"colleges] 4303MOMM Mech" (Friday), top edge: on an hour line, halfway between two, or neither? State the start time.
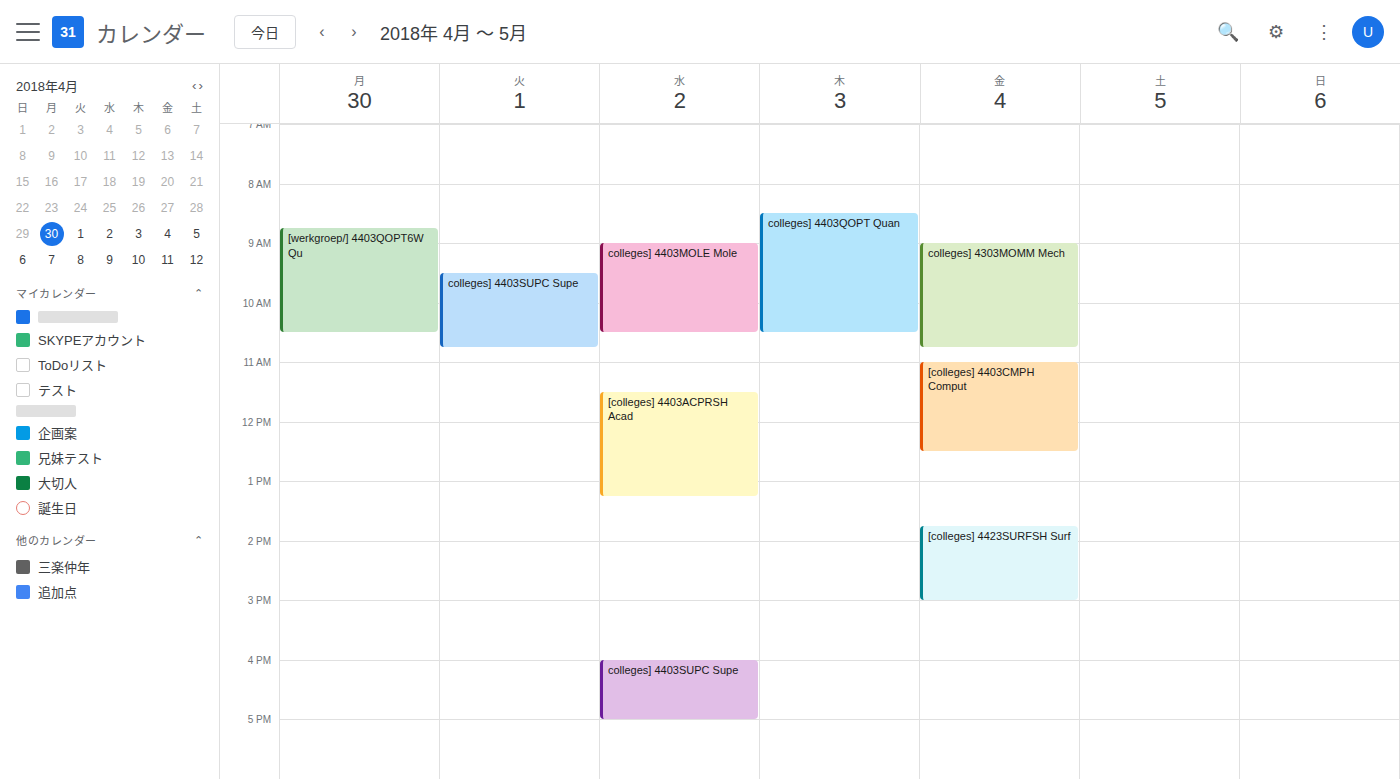
9:00 AM -- exactly on the 9 AM line.